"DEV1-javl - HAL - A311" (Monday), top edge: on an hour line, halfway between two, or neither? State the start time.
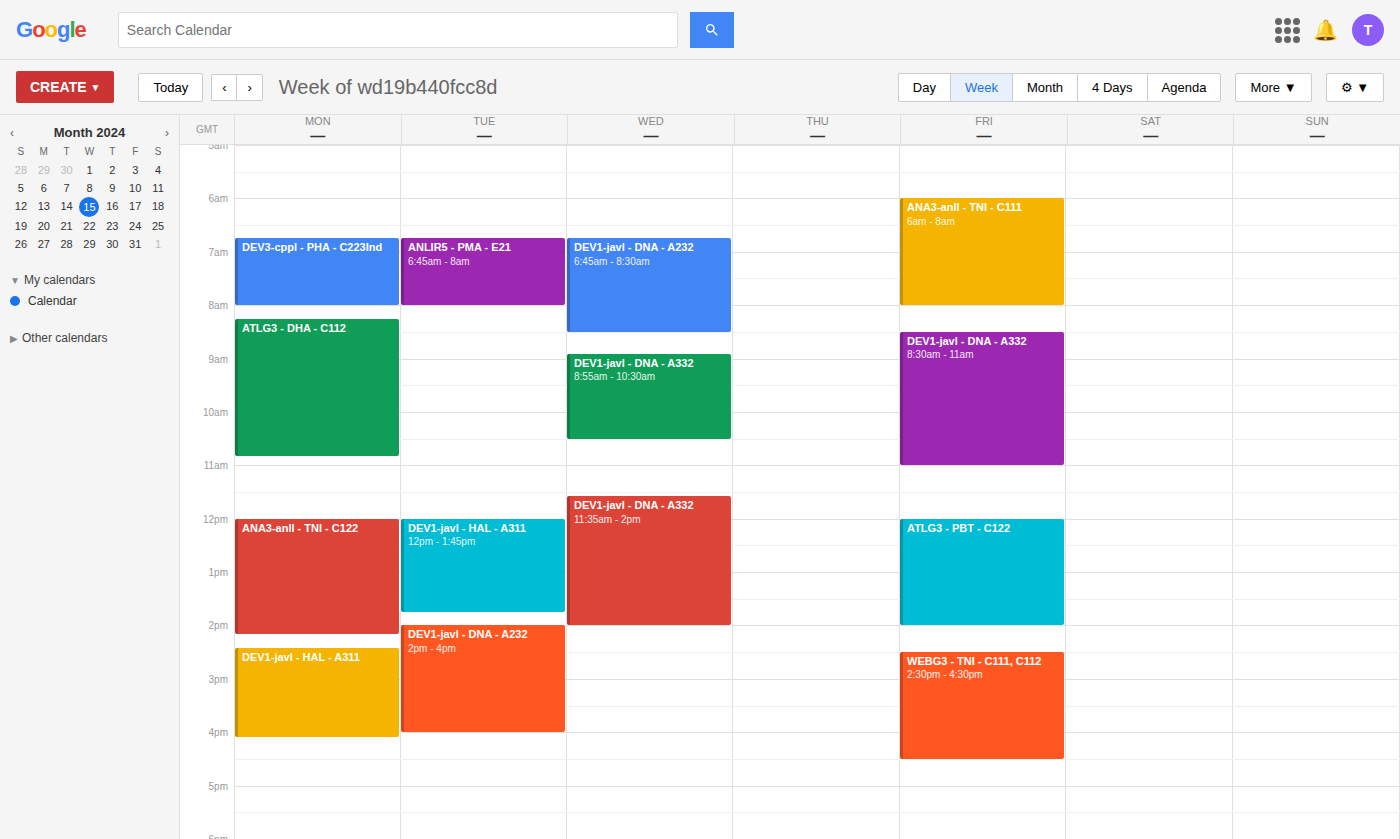
2:25 PM -- neither: 25 minutes below the 2 PM line and 35 minutes above the 3 PM line.